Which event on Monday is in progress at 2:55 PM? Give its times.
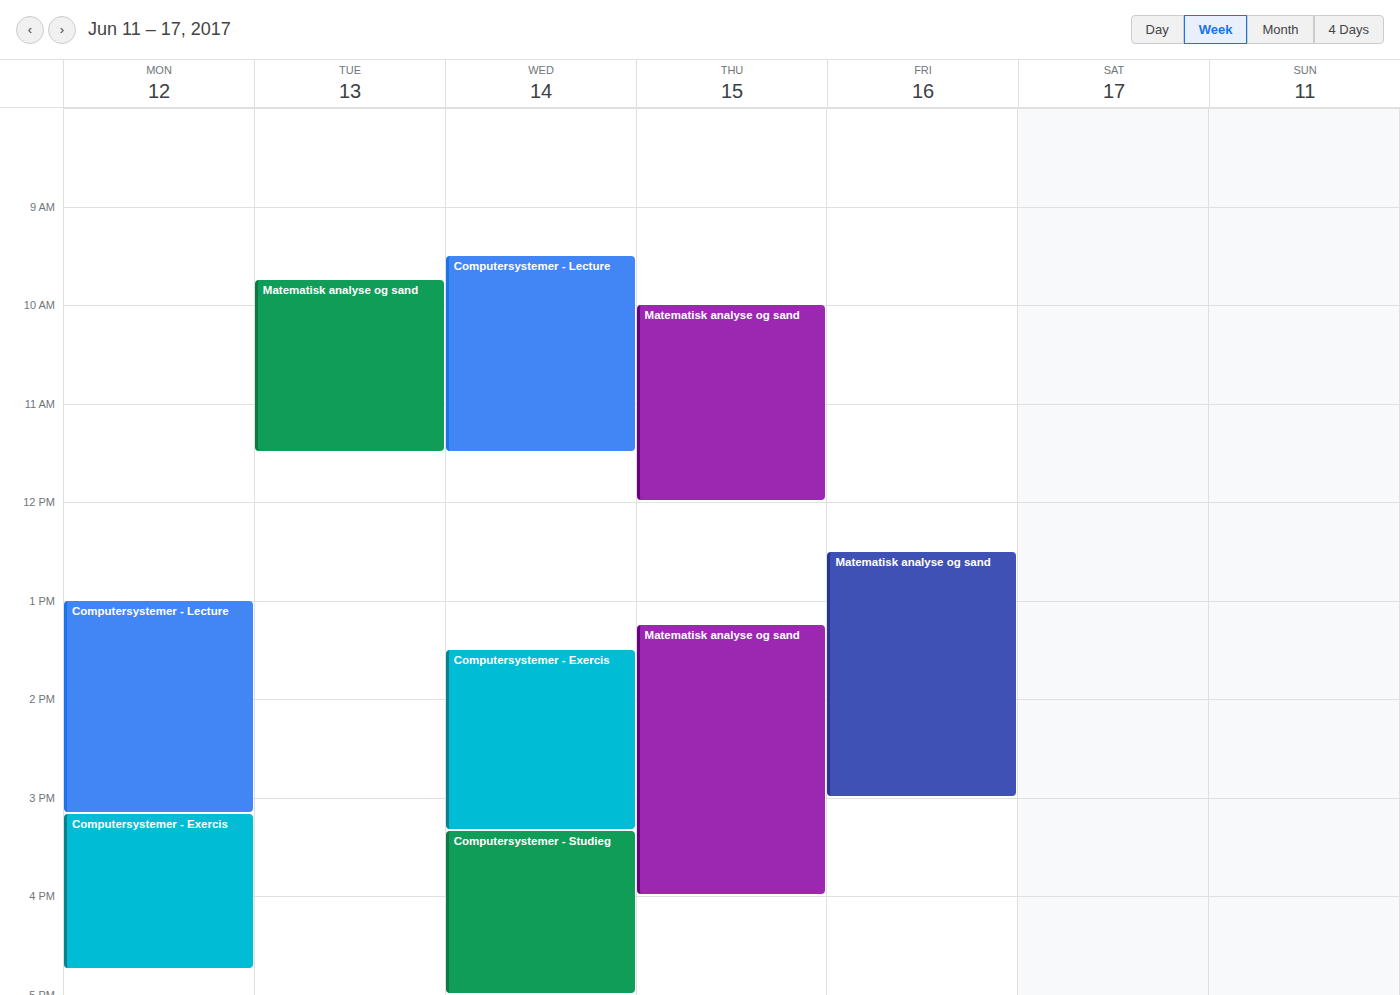
"Computersystemer - Lecture", 1:00 PM to 3:10 PM